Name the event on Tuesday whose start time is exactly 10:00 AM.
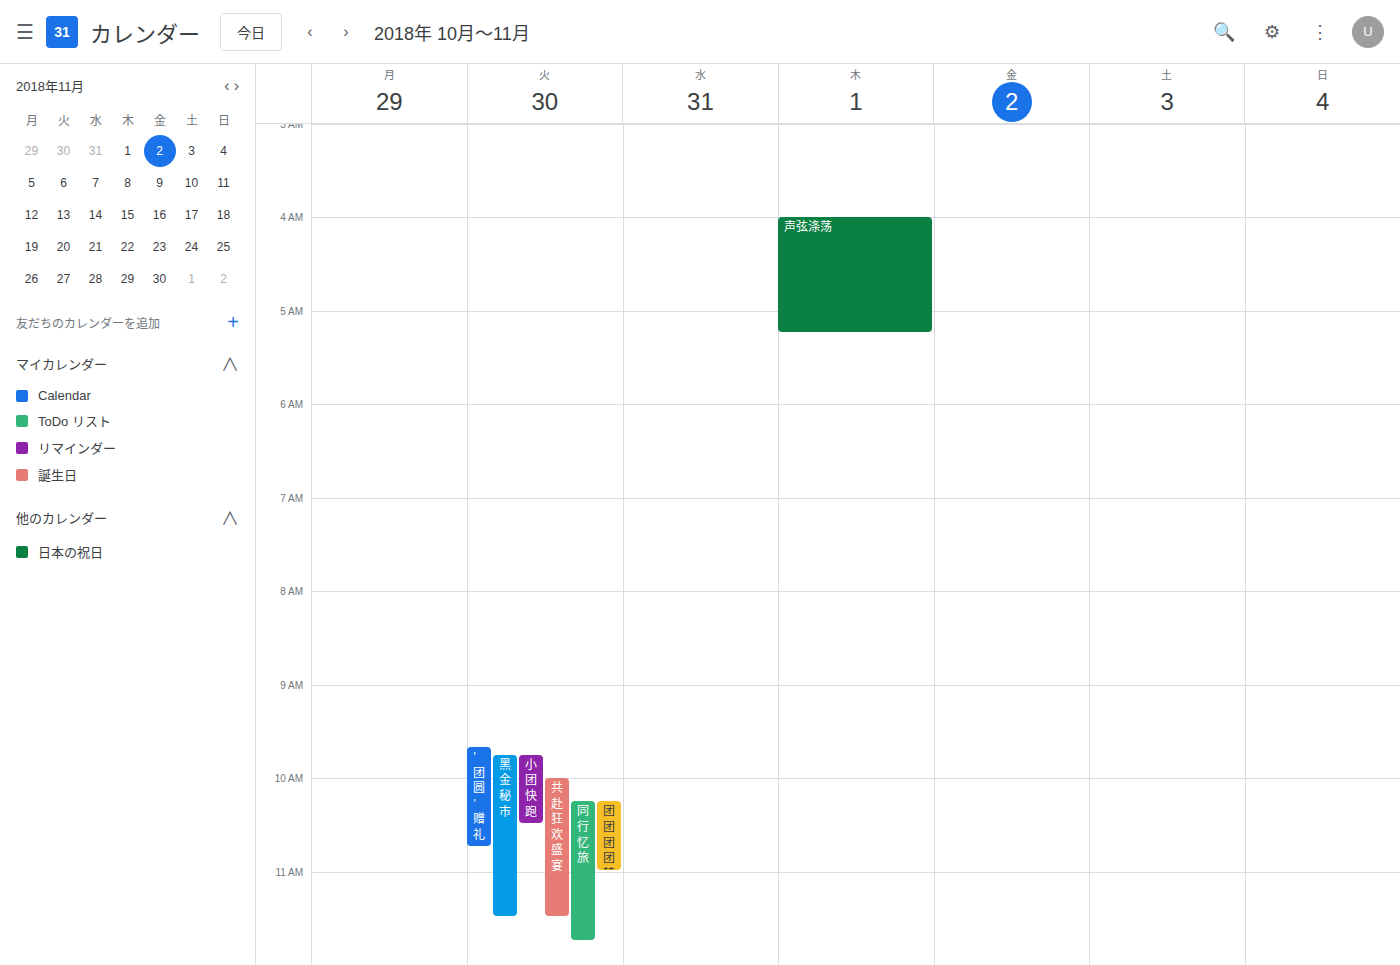
"共赴狂欢盛宴"